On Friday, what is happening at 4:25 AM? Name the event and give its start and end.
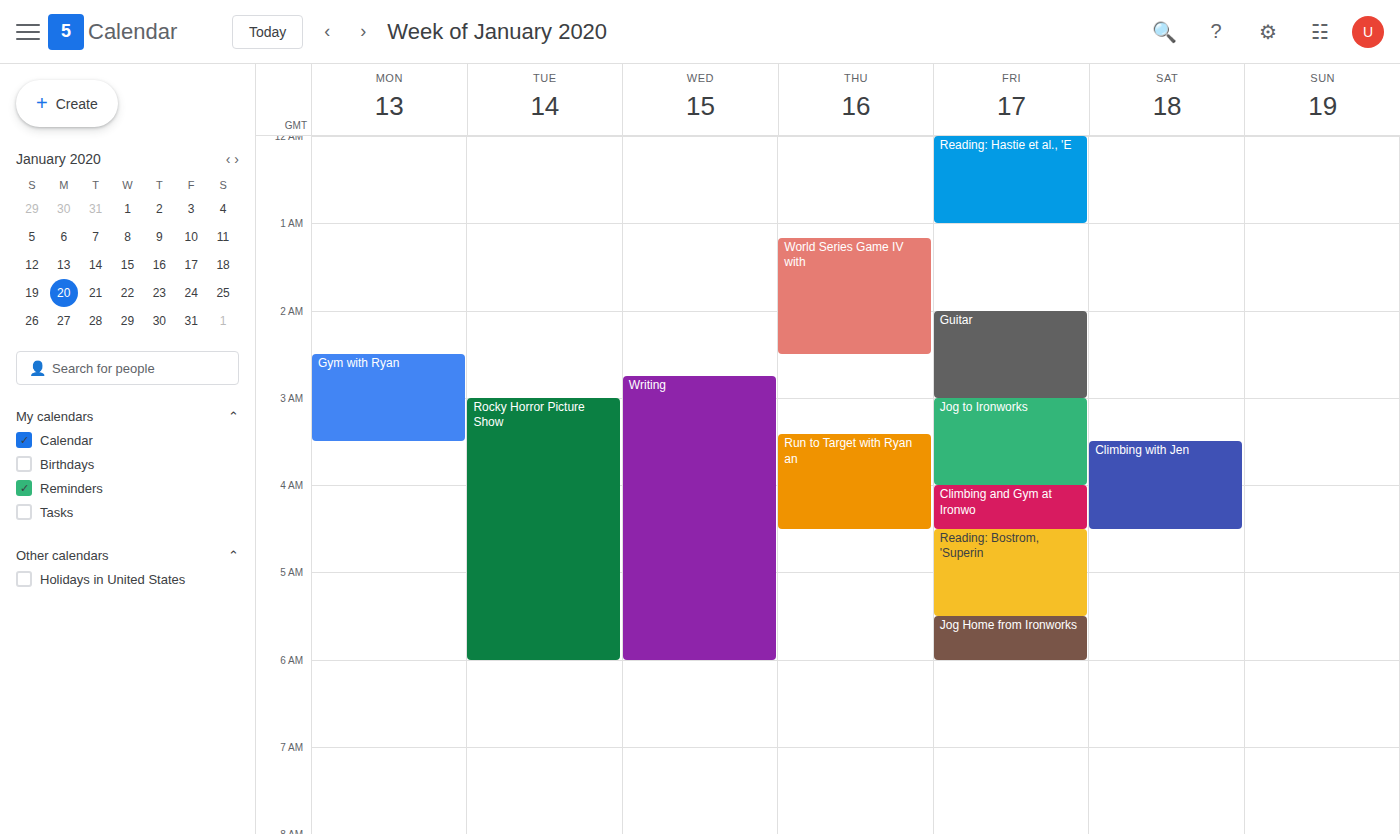
"Climbing and Gym at Ironwo", 4:00 AM to 4:30 AM